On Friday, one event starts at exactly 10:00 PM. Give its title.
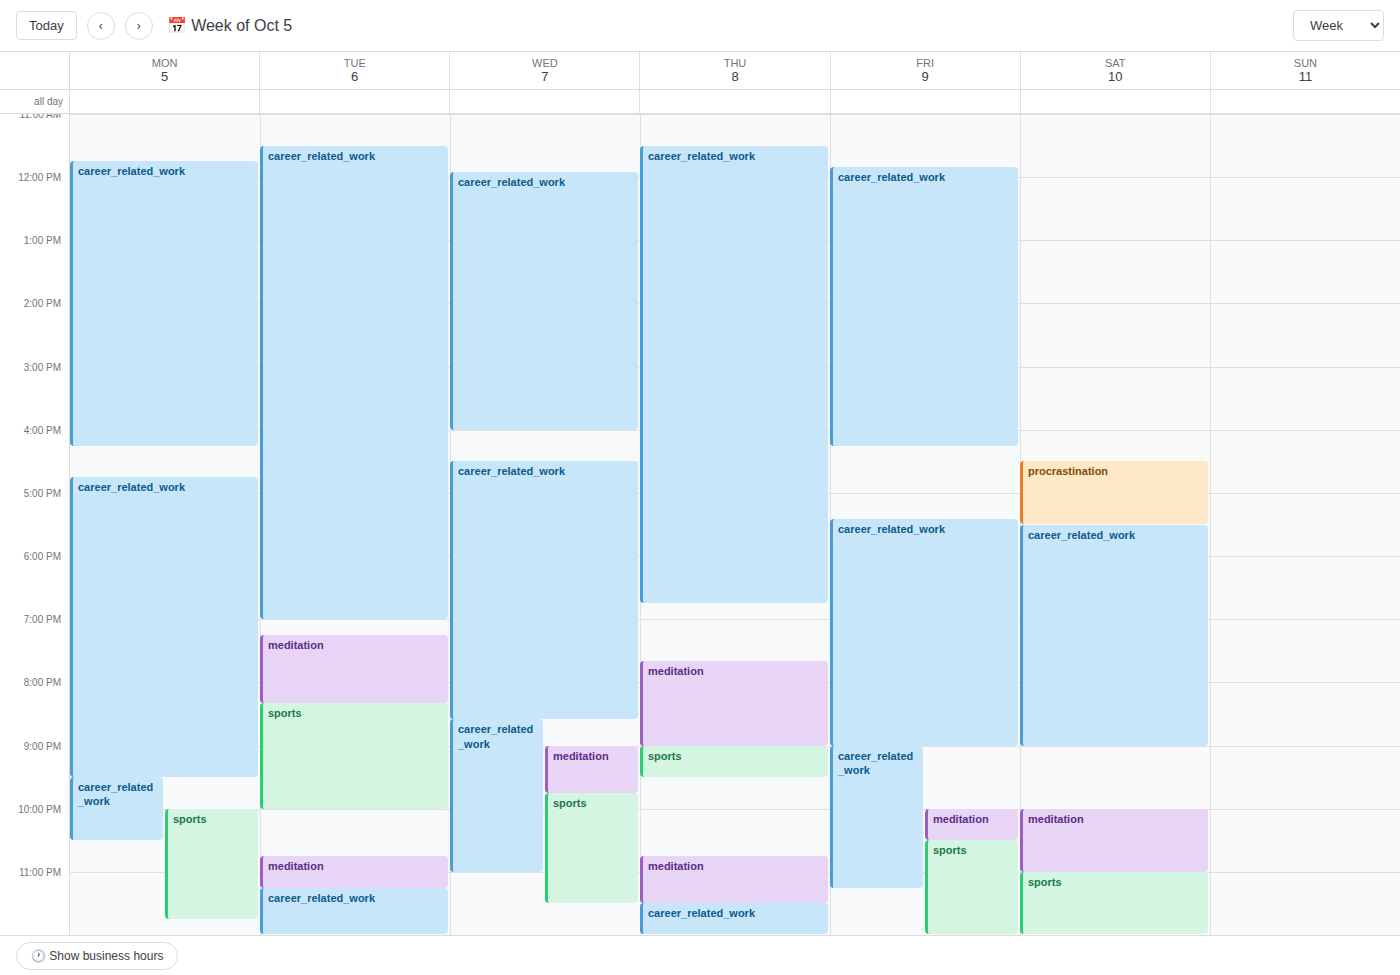
"meditation"